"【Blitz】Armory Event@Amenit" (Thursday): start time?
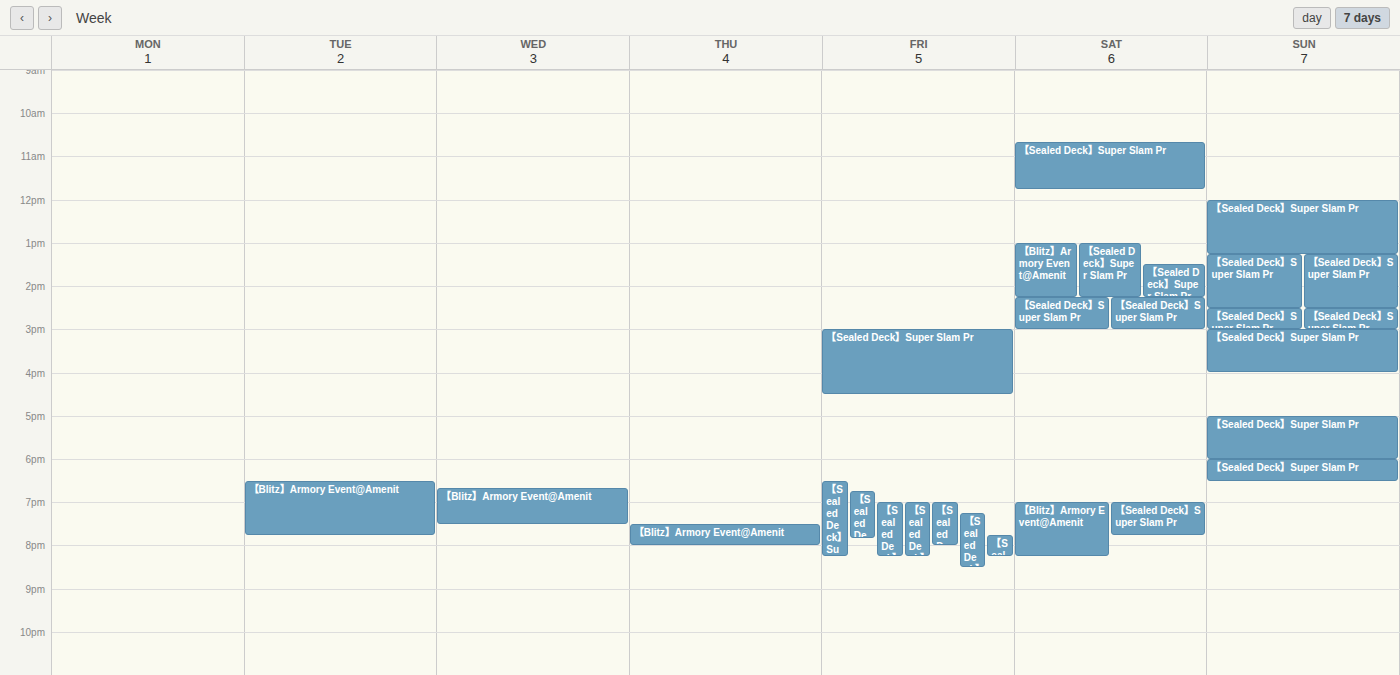
7:30 PM